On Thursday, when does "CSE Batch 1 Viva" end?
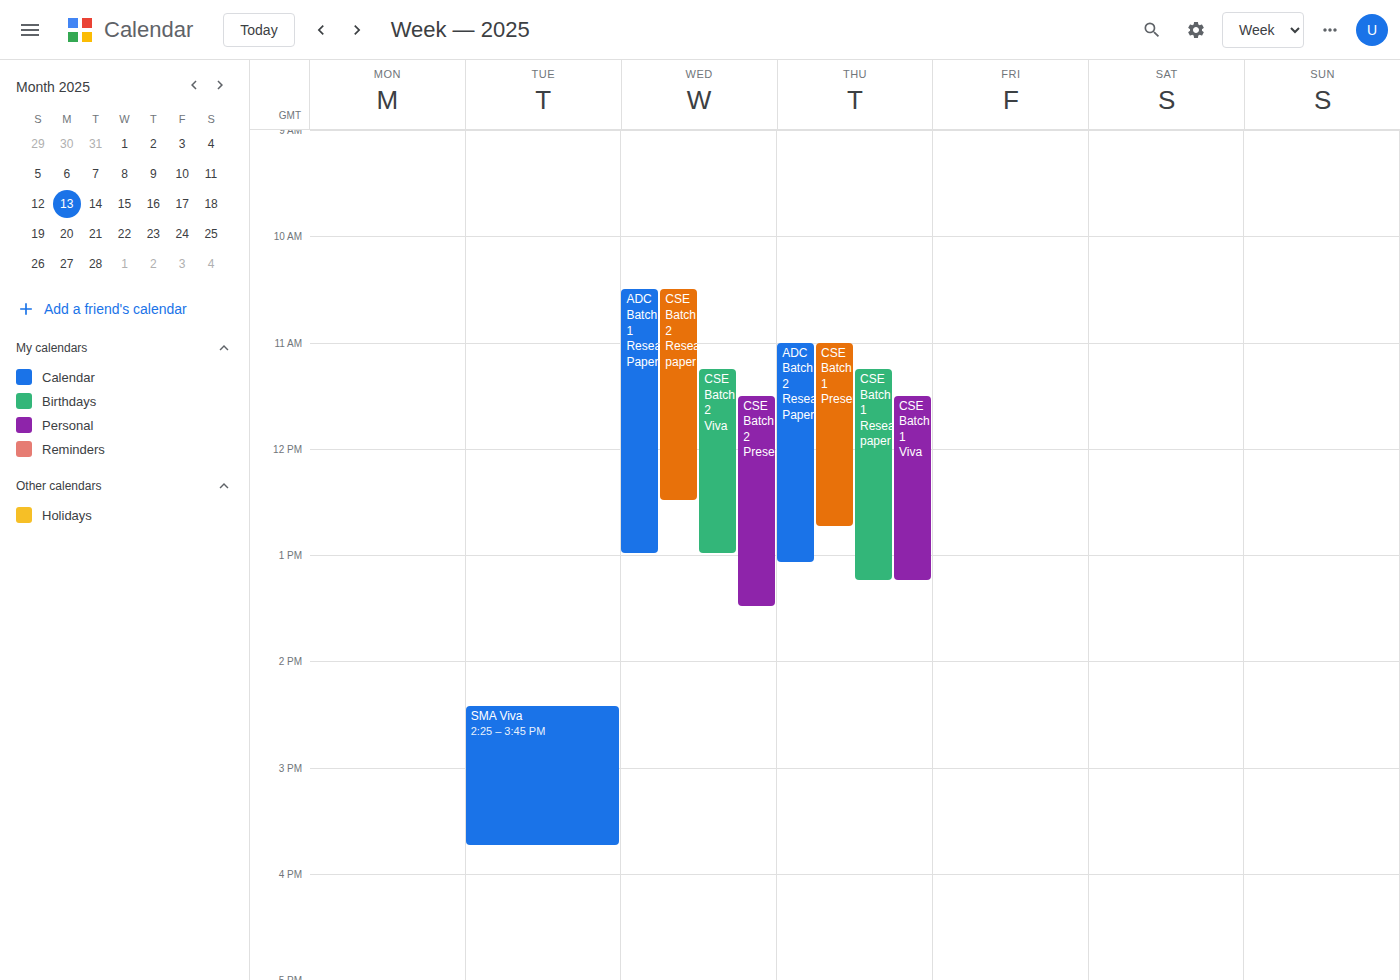
13:15